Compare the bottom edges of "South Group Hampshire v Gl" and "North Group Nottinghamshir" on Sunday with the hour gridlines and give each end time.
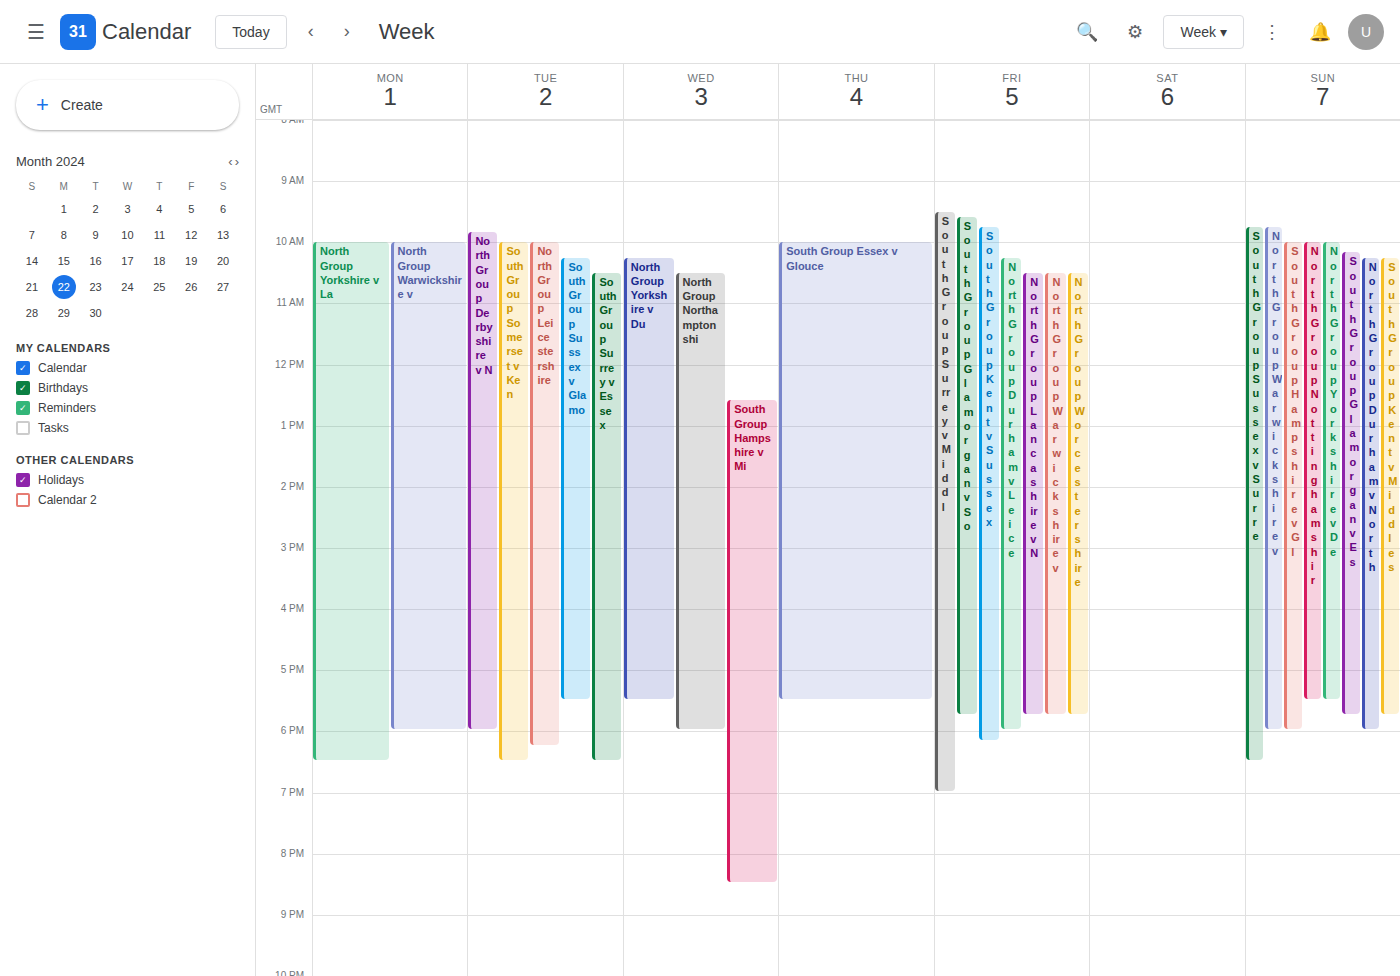
"South Group Hampshire v Gl": 18:00, exactly on the 18:00 line. "North Group Nottinghamshir": 17:30, halfway between the 17:00 and 18:00 lines.